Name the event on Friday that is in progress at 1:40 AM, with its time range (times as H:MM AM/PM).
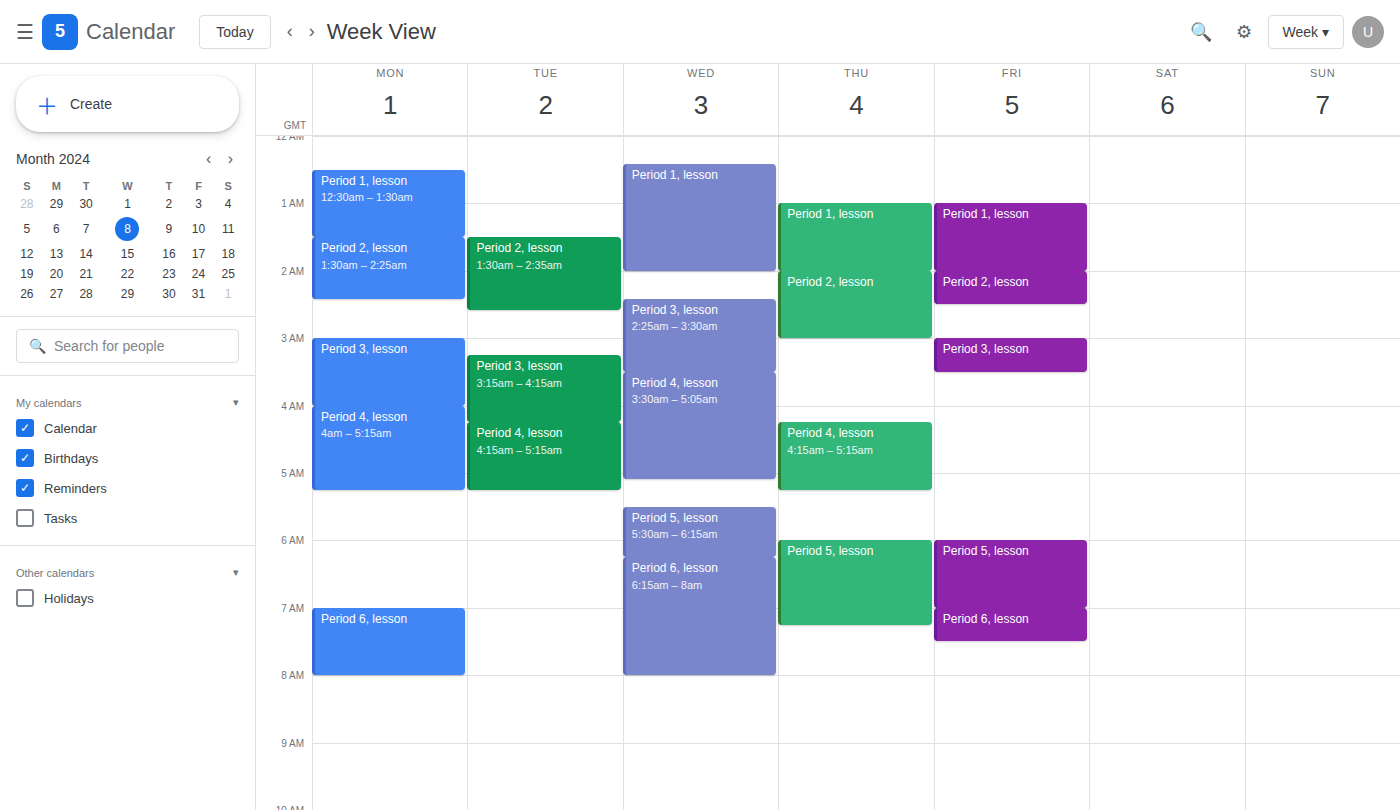
"Period 1, lesson", 1:00 AM to 2:00 AM